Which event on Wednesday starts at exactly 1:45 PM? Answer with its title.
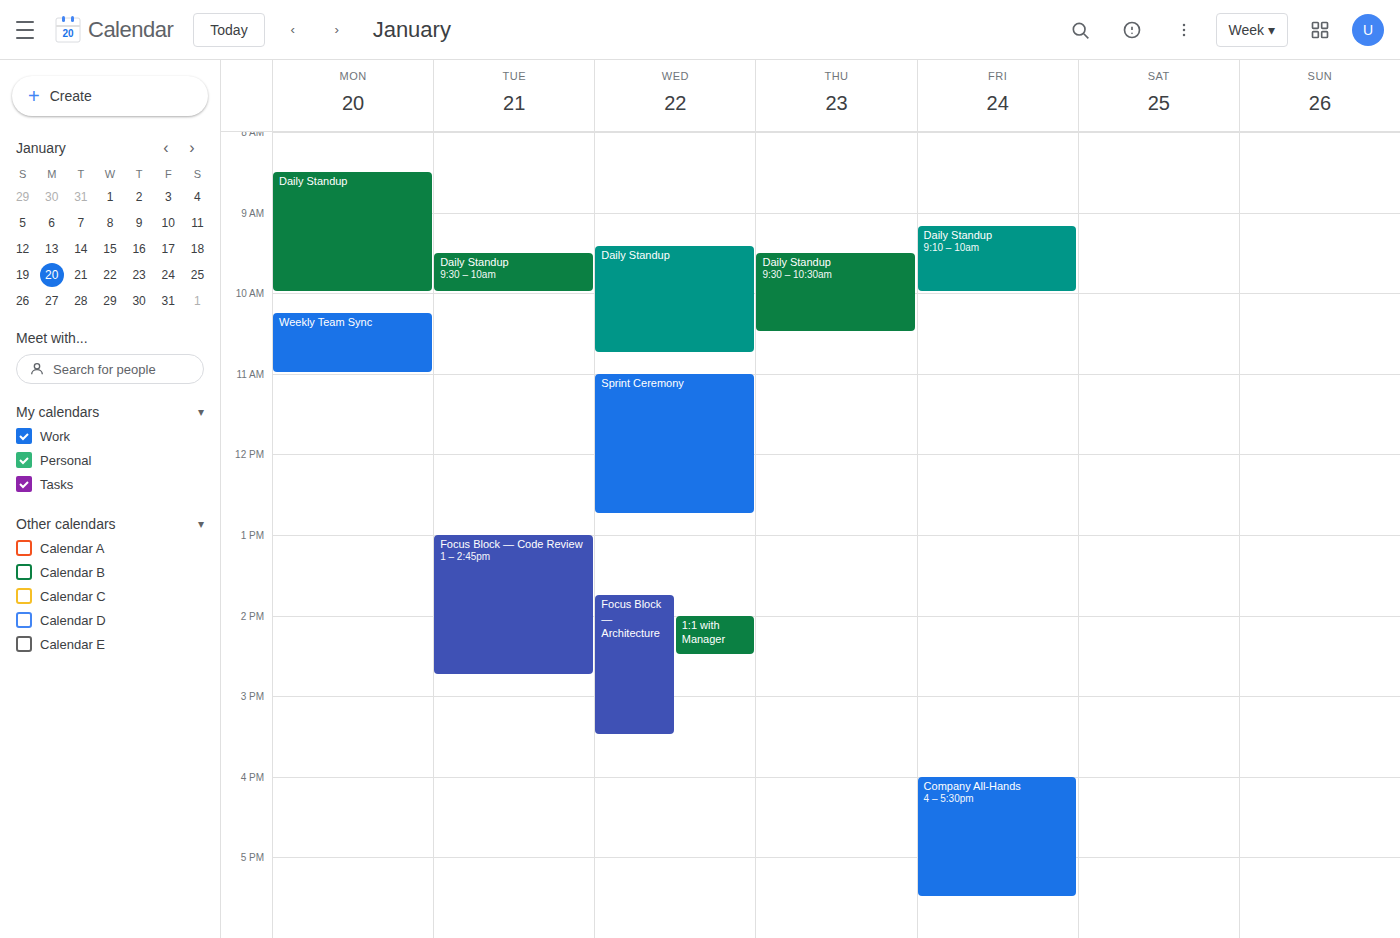
"Focus Block — Architecture"